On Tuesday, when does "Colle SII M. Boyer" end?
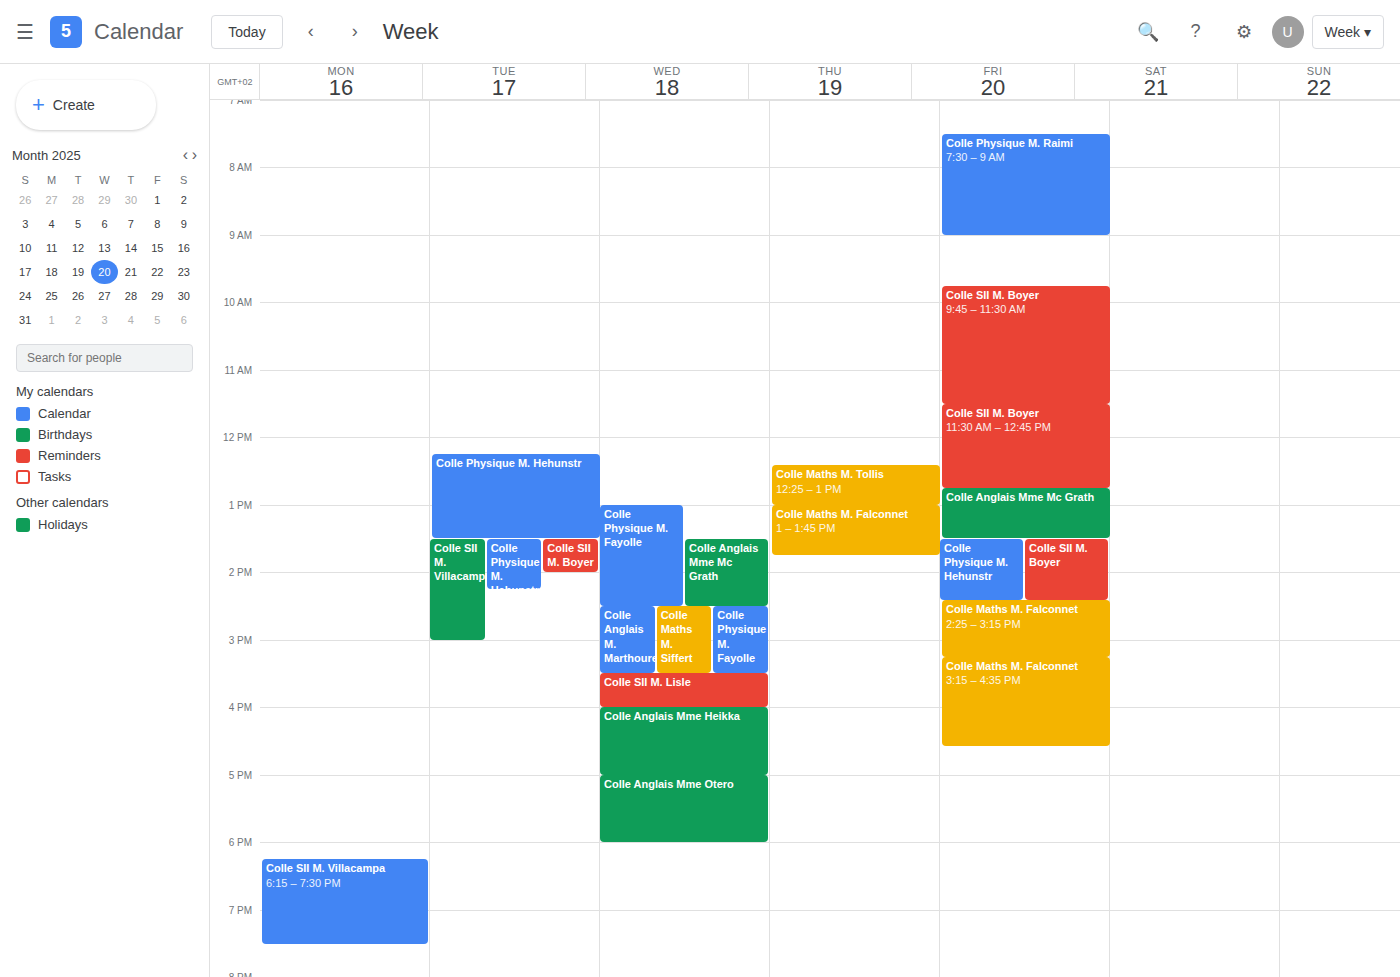
2:00 PM